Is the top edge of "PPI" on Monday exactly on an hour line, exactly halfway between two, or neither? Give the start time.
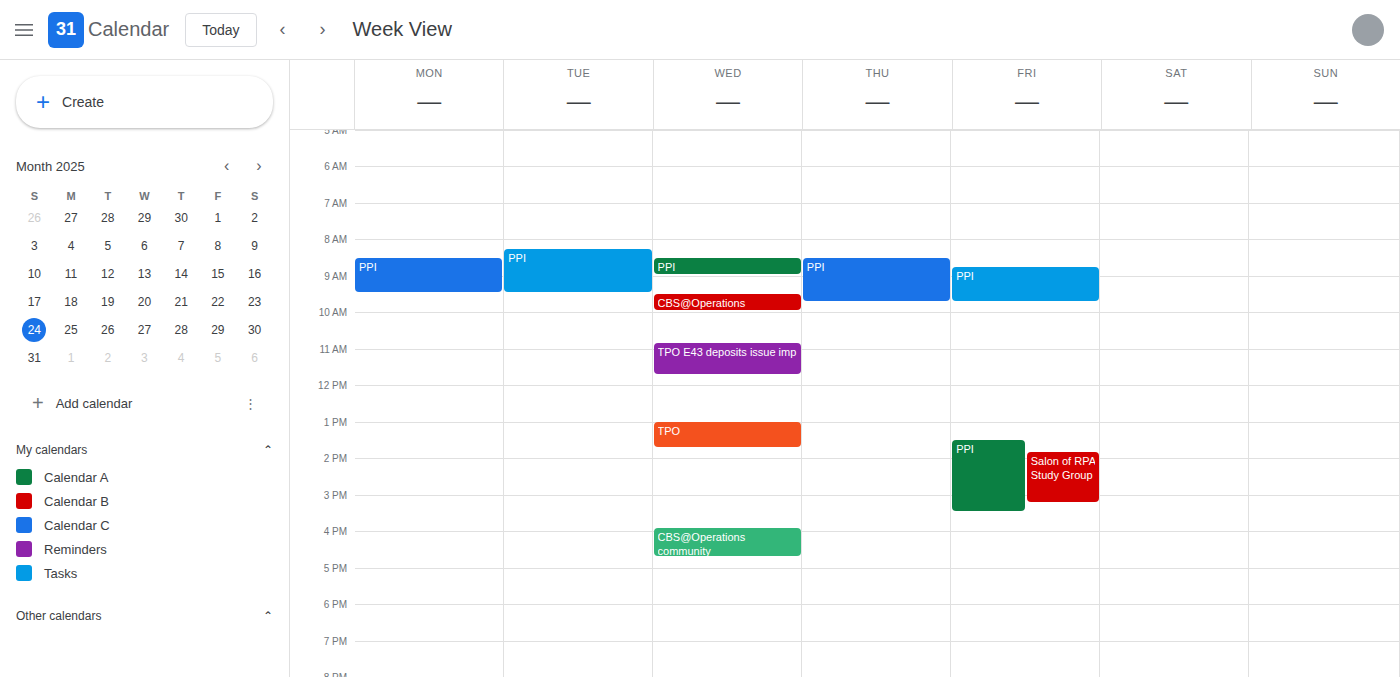
8:30 AM -- halfway between the 8 AM and 9 AM lines.